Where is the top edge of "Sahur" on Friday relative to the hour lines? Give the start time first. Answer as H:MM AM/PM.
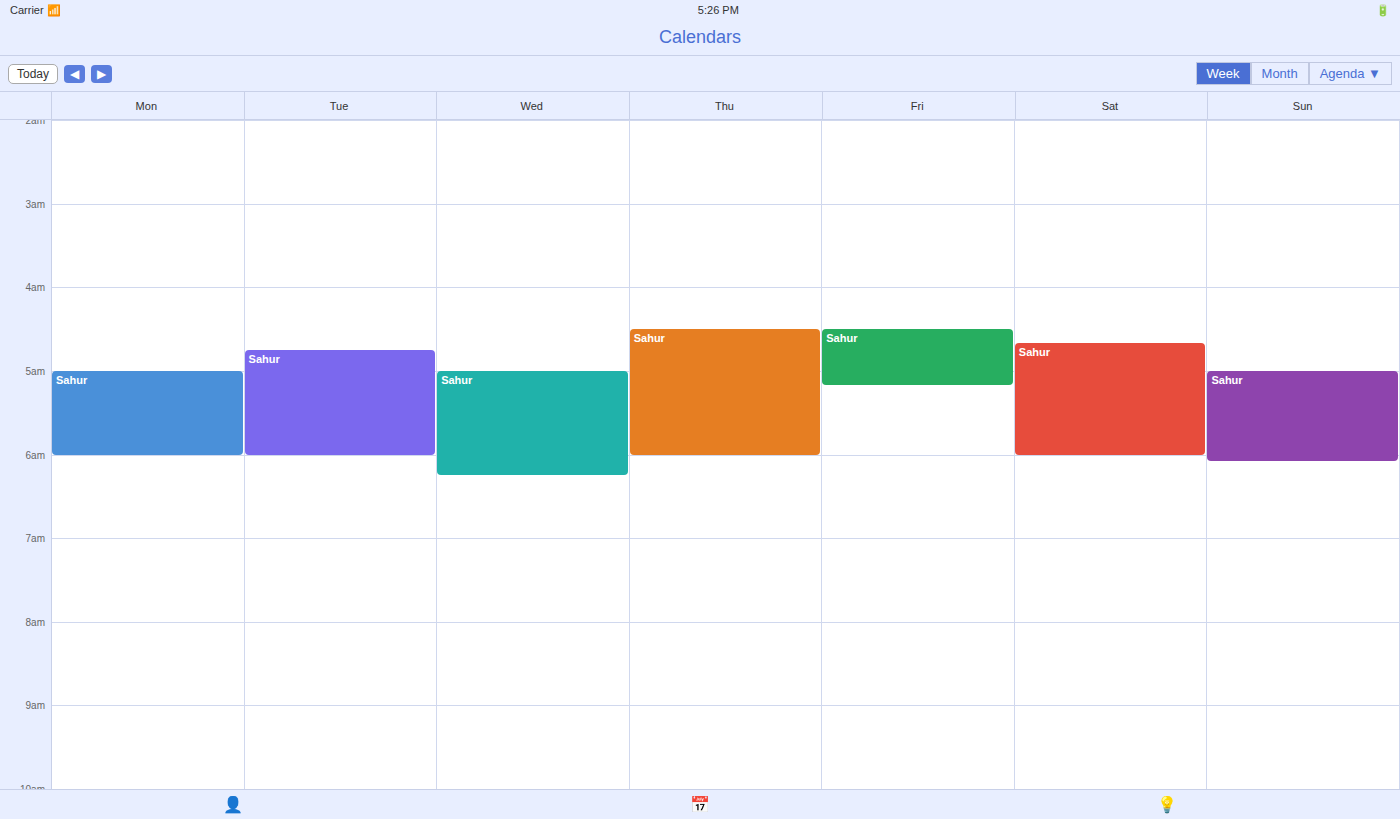
4:30 AM -- halfway between the 4 AM and 5 AM lines.